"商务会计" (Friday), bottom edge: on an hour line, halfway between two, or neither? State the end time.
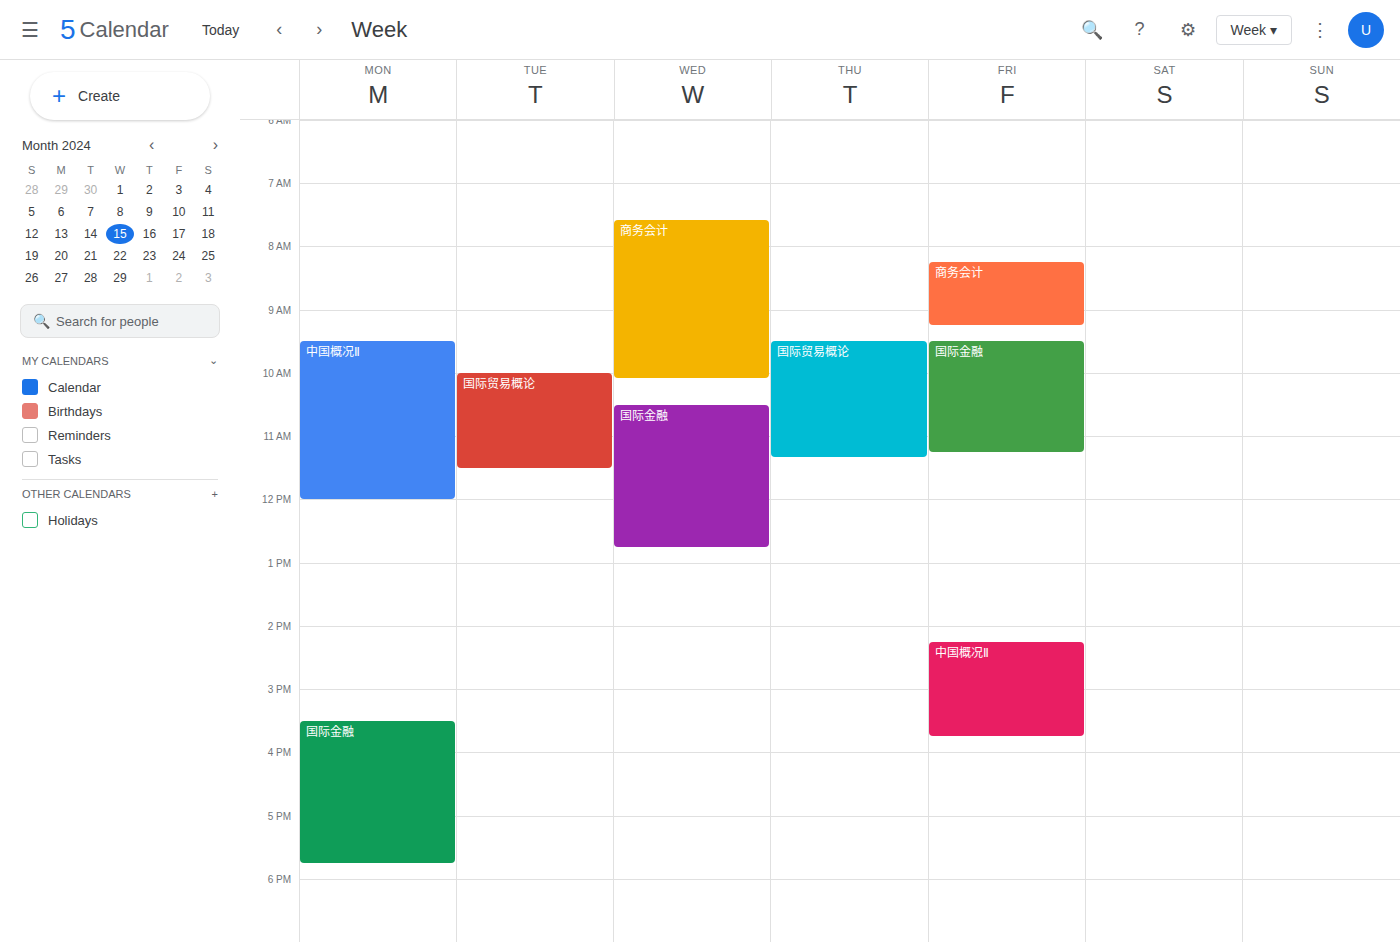
9:15 AM -- neither: a quarter of the way from the 9 AM line to the 10 AM line.